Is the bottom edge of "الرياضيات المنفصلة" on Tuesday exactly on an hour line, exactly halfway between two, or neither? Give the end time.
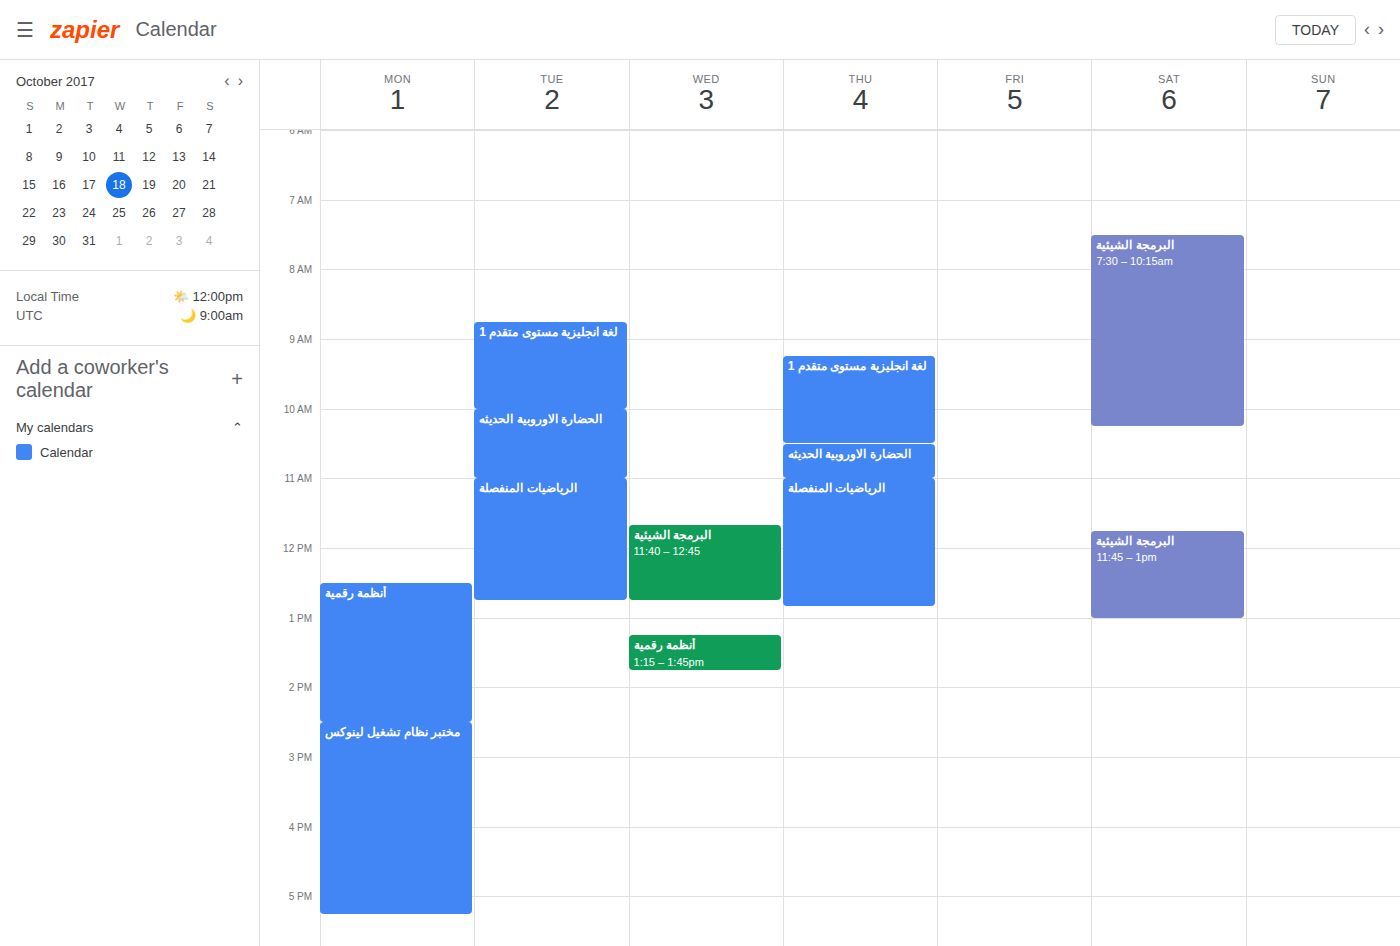
12:45 PM -- neither: three quarters of the way from the 12 PM line to the 1 PM line.